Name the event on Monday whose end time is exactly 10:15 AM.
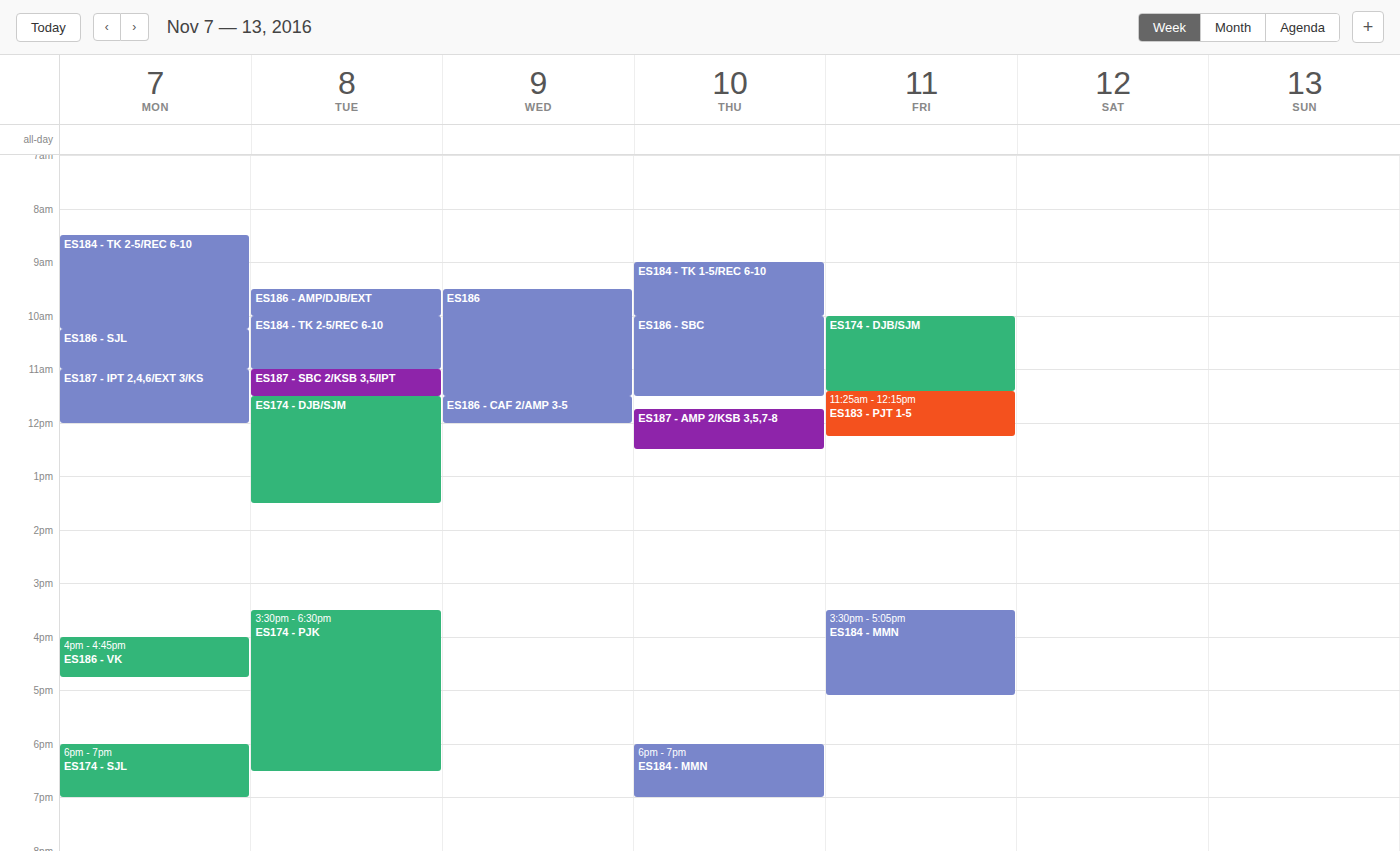
"ES184 - TK 2-5/REC 6-10"